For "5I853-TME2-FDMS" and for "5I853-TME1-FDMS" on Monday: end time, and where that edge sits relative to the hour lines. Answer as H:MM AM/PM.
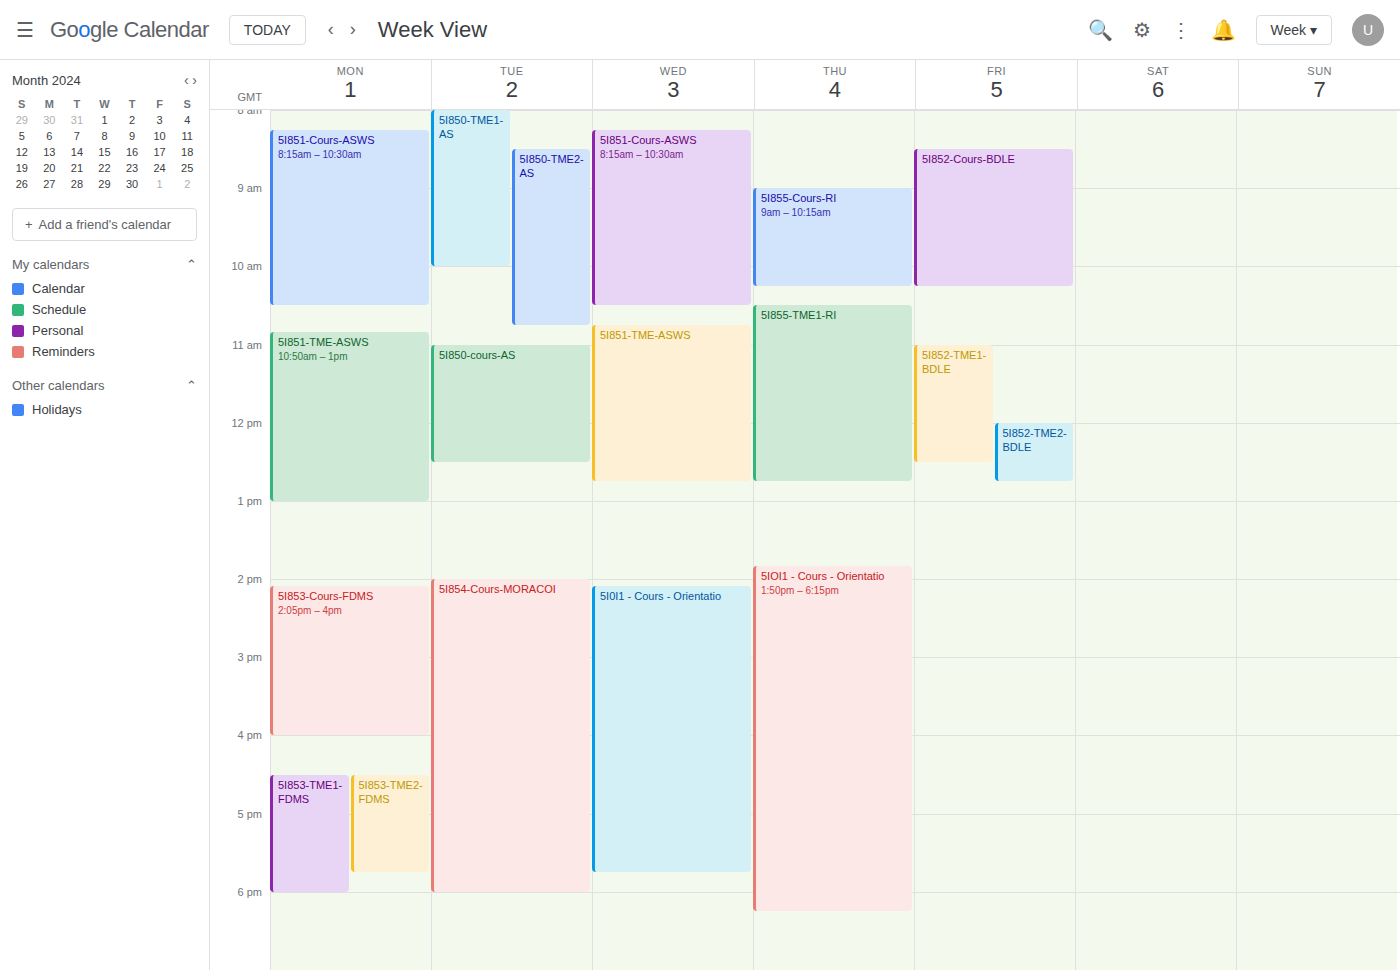
"5I853-TME2-FDMS": 5:45 PM, neither: three quarters of the way from the 5 PM line to the 6 PM line. "5I853-TME1-FDMS": 6:00 PM, exactly on the 6 PM line.